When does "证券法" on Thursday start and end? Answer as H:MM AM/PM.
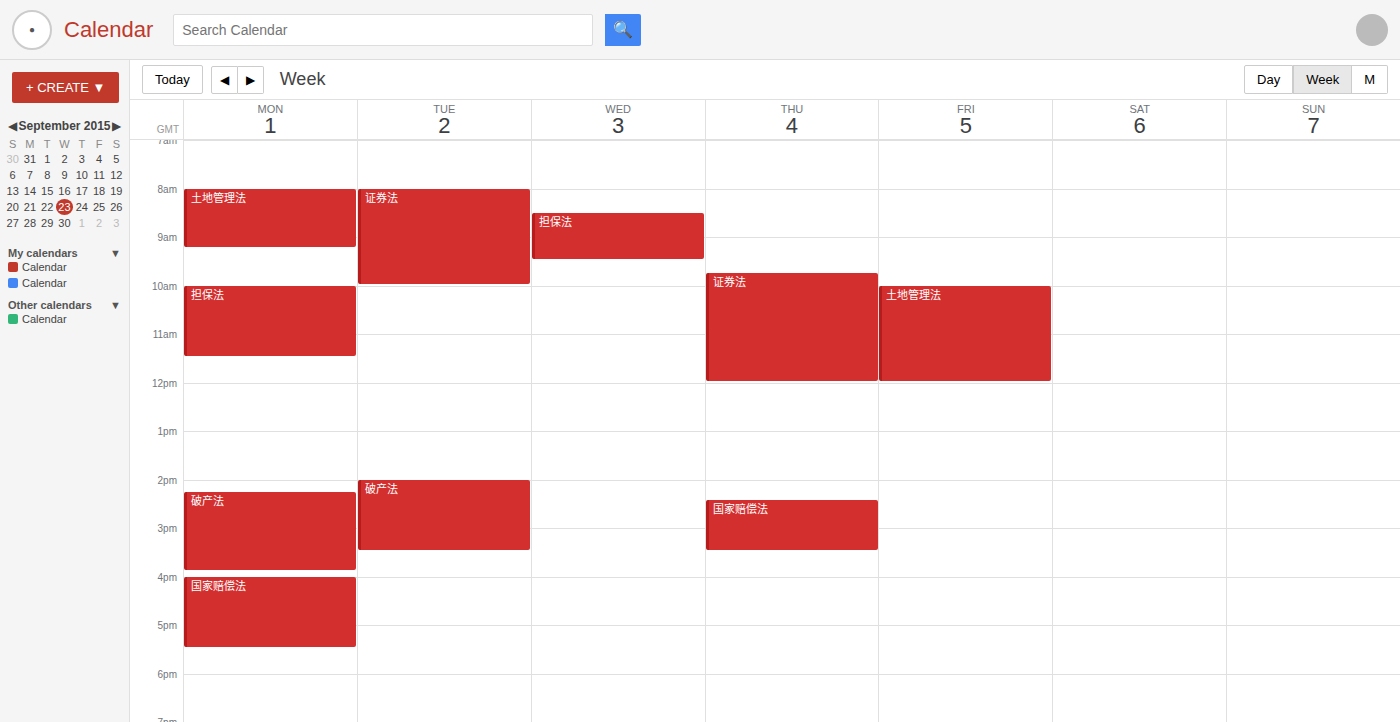
9:45 AM to 12:00 PM